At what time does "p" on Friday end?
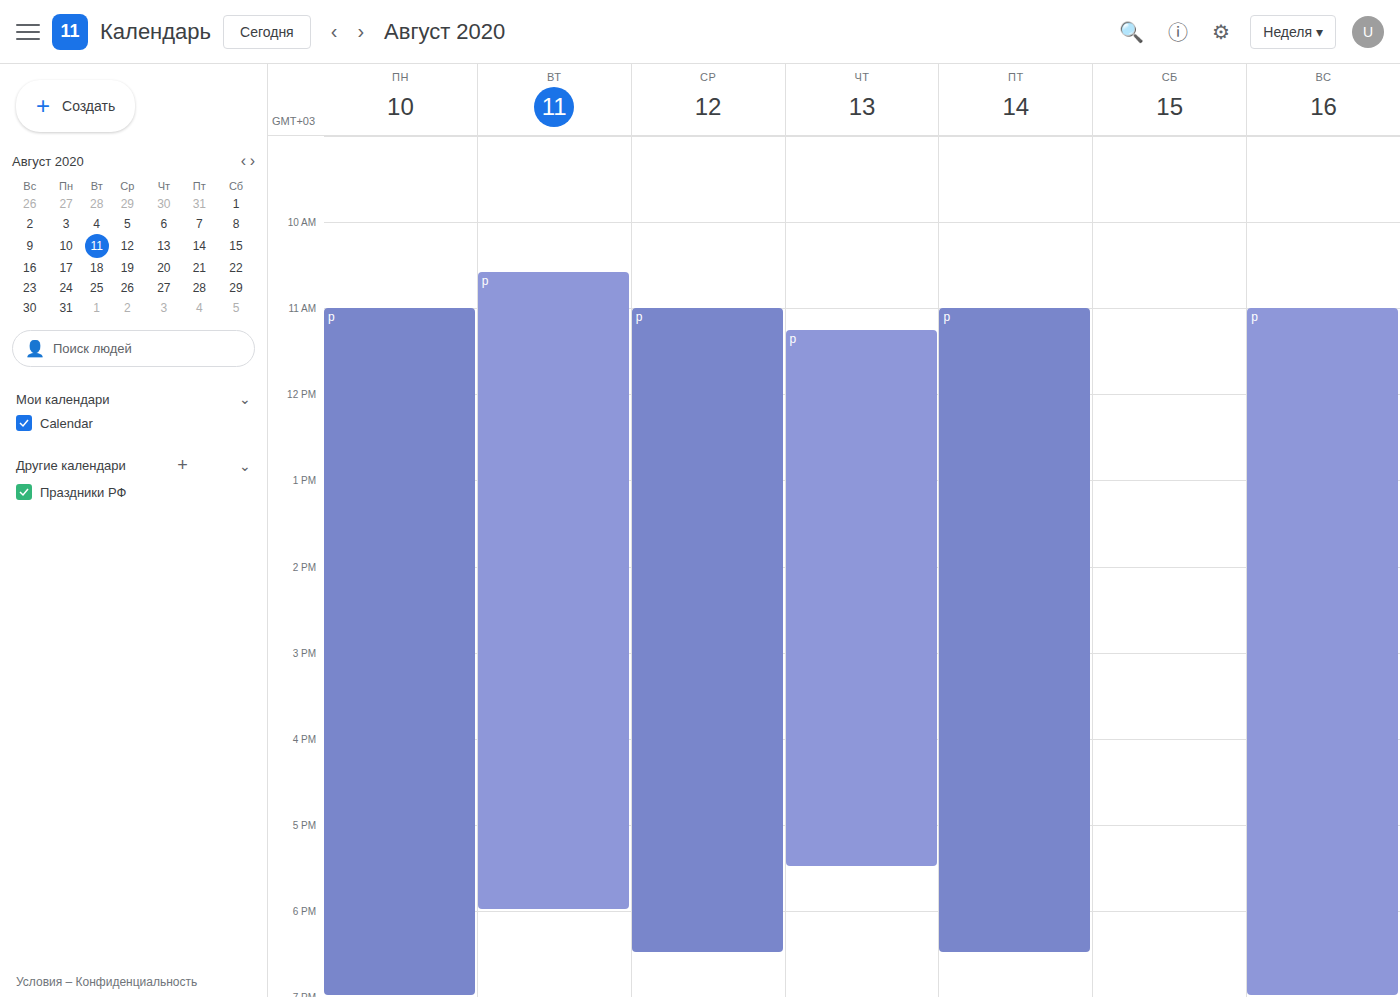
6:30 PM